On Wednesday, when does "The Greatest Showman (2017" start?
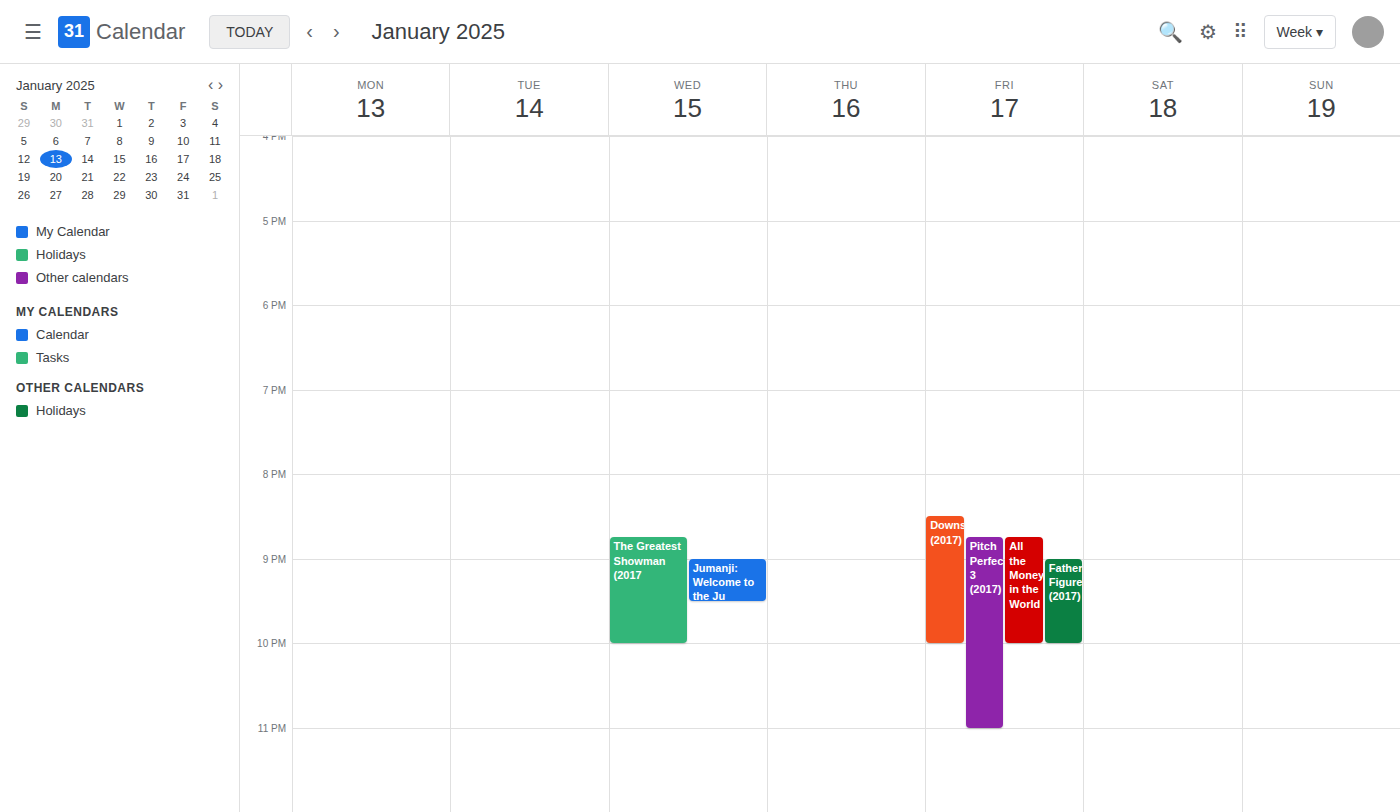
8:45 PM